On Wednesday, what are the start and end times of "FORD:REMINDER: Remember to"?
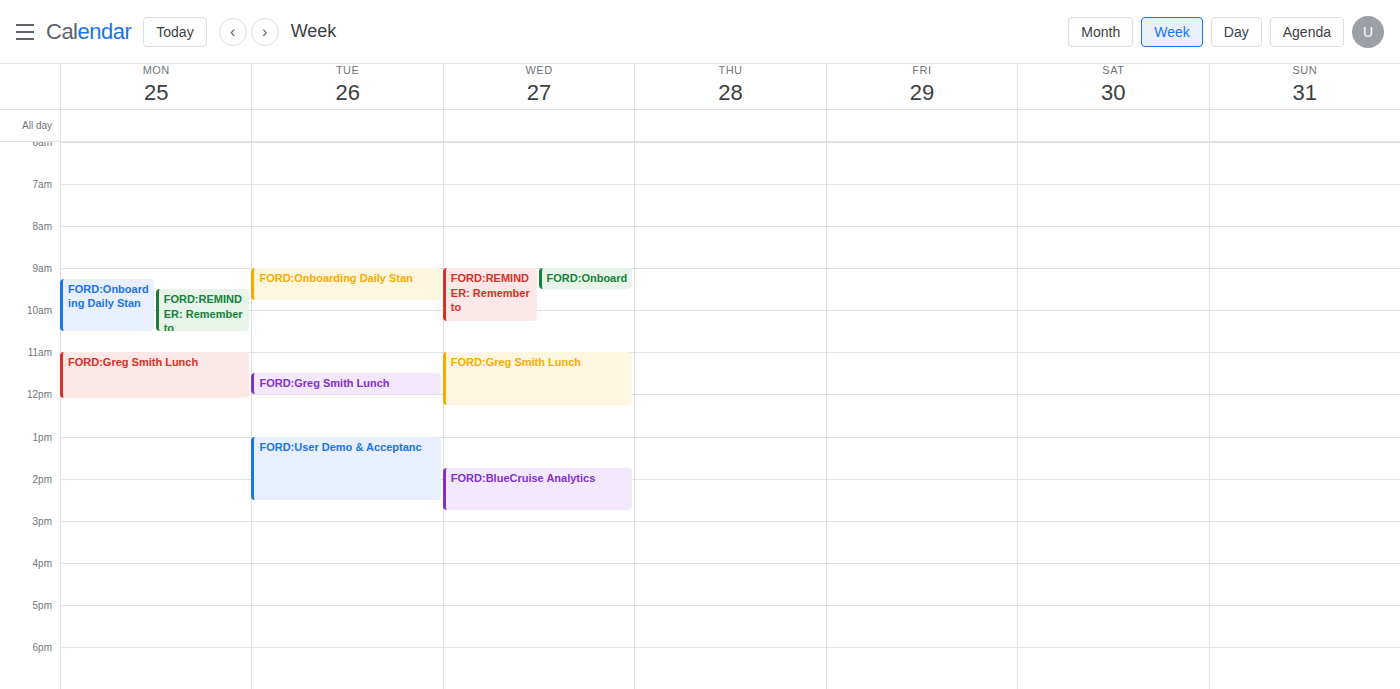
9:00 AM to 10:15 AM